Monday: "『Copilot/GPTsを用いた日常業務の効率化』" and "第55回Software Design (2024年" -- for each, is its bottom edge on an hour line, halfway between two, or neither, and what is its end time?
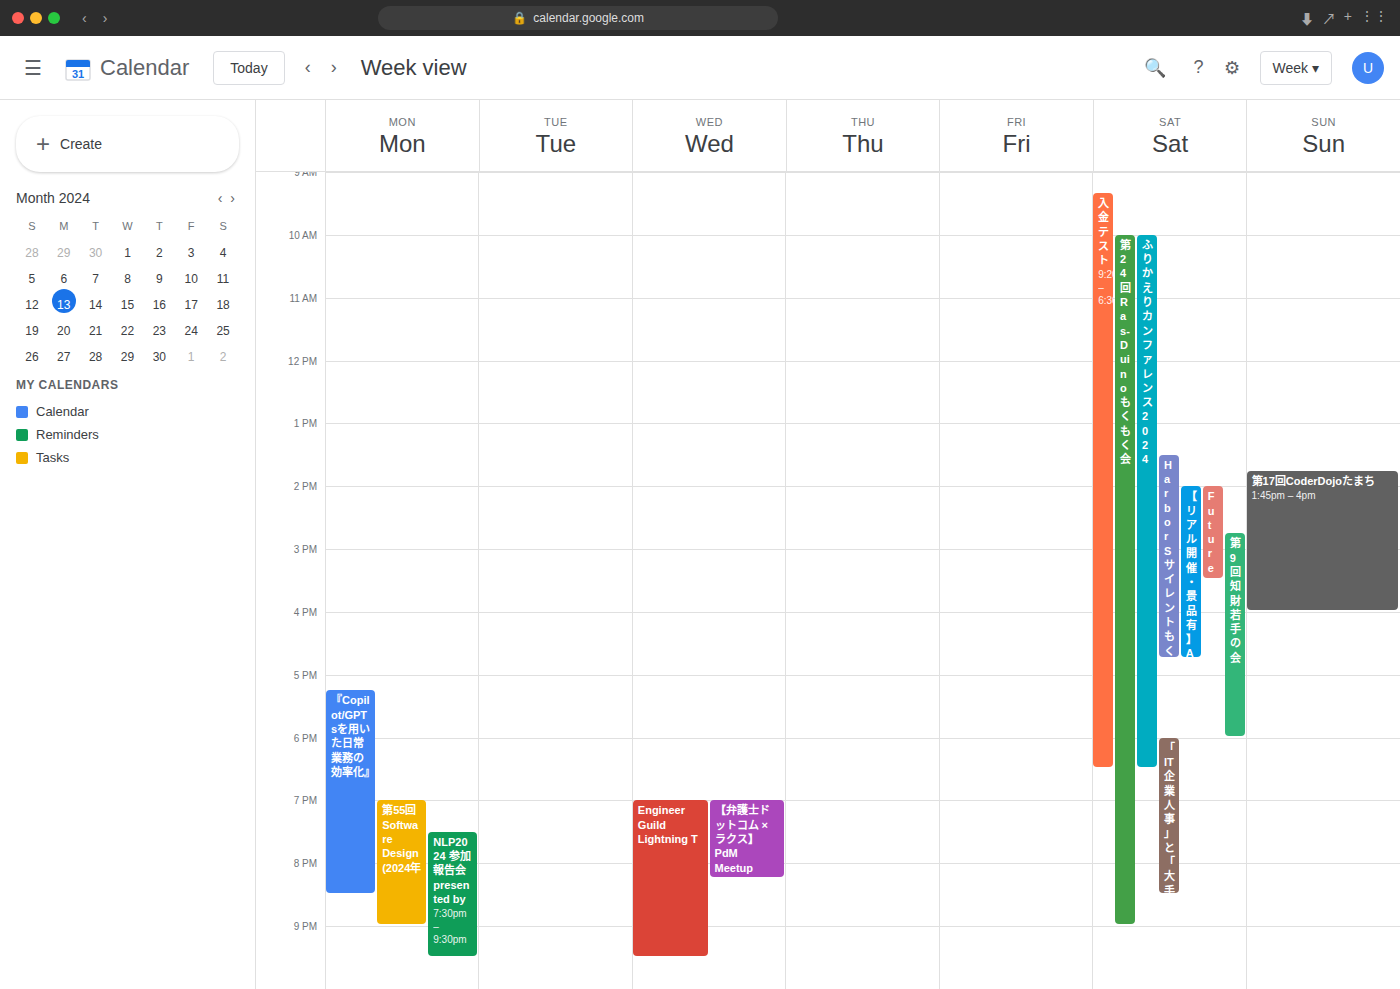
"『Copilot/GPTsを用いた日常業務の効率化』": 20:30, halfway between the 20:00 and 21:00 lines. "第55回Software Design (2024年": 21:00, exactly on the 21:00 line.